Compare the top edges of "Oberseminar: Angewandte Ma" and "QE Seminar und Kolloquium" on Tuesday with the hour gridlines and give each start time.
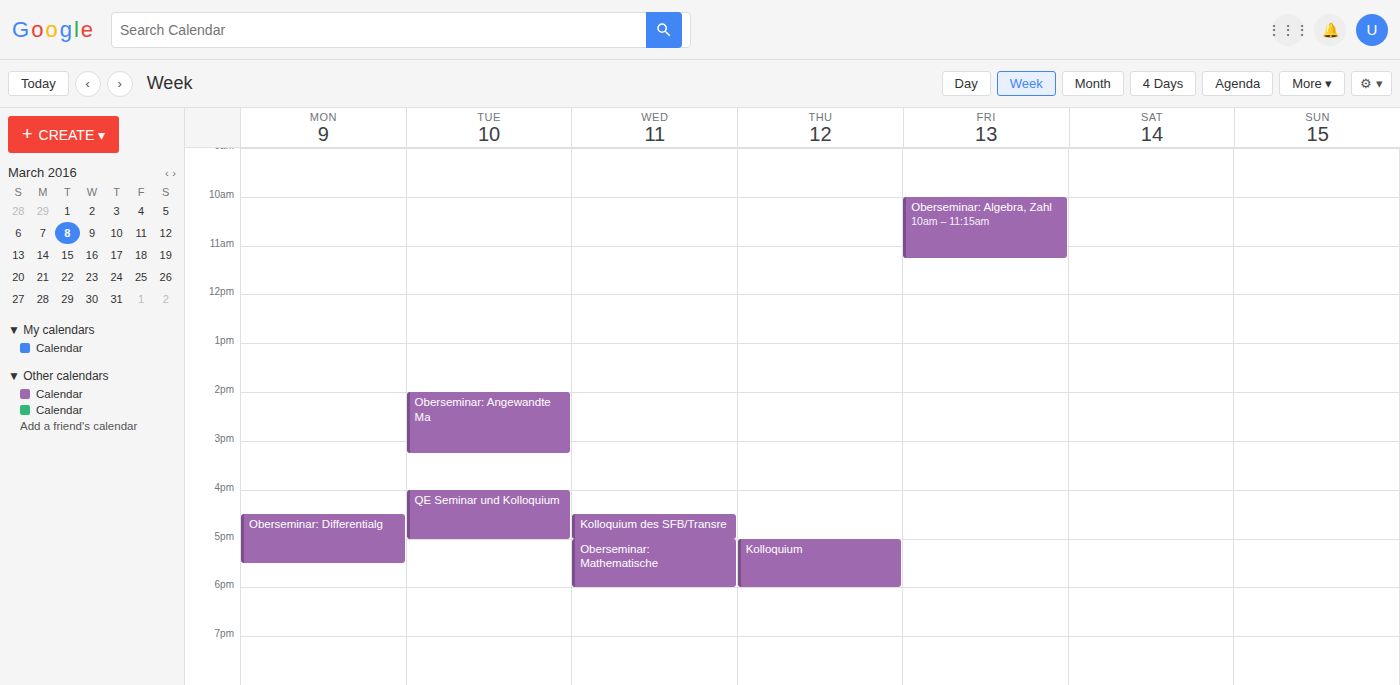
"Oberseminar: Angewandte Ma": 2:00 PM, exactly on the 2 PM line. "QE Seminar und Kolloquium": 4:00 PM, exactly on the 4 PM line.